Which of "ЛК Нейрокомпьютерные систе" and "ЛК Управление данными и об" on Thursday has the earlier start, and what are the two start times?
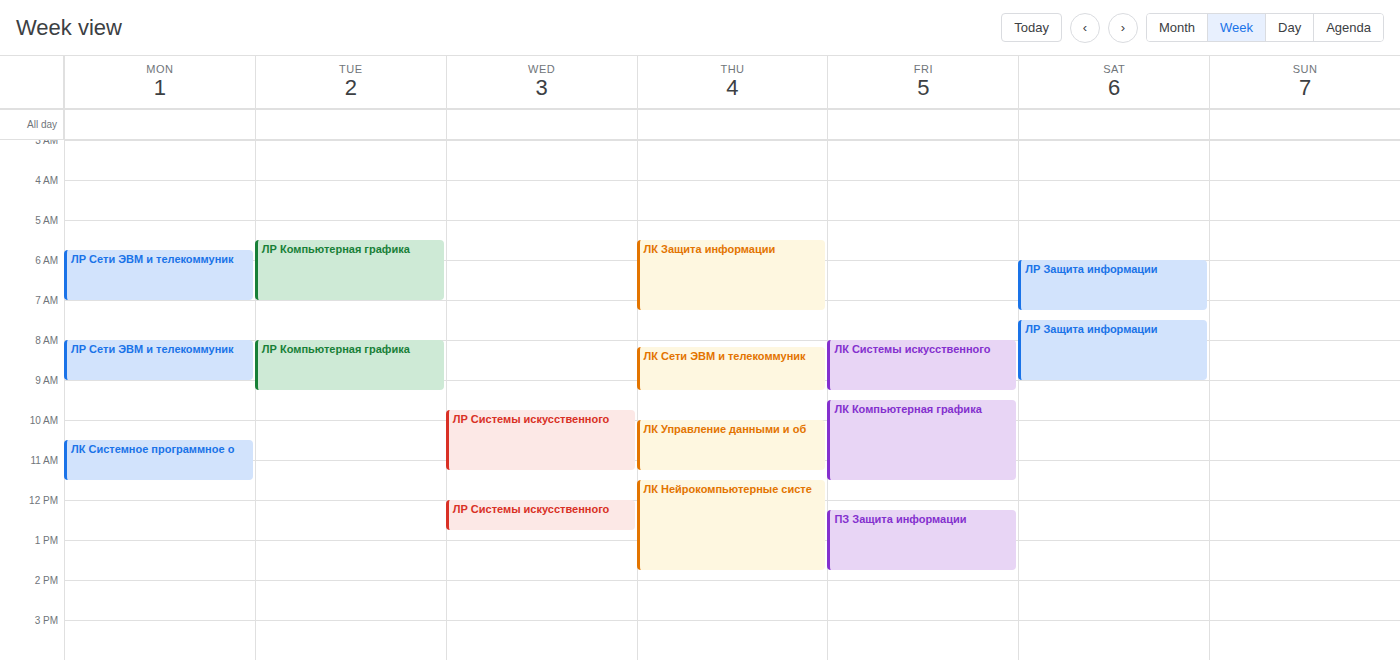
"ЛК Управление данными и об" 10:00 AM; "ЛК Нейрокомпьютерные систе" 11:30 AM.